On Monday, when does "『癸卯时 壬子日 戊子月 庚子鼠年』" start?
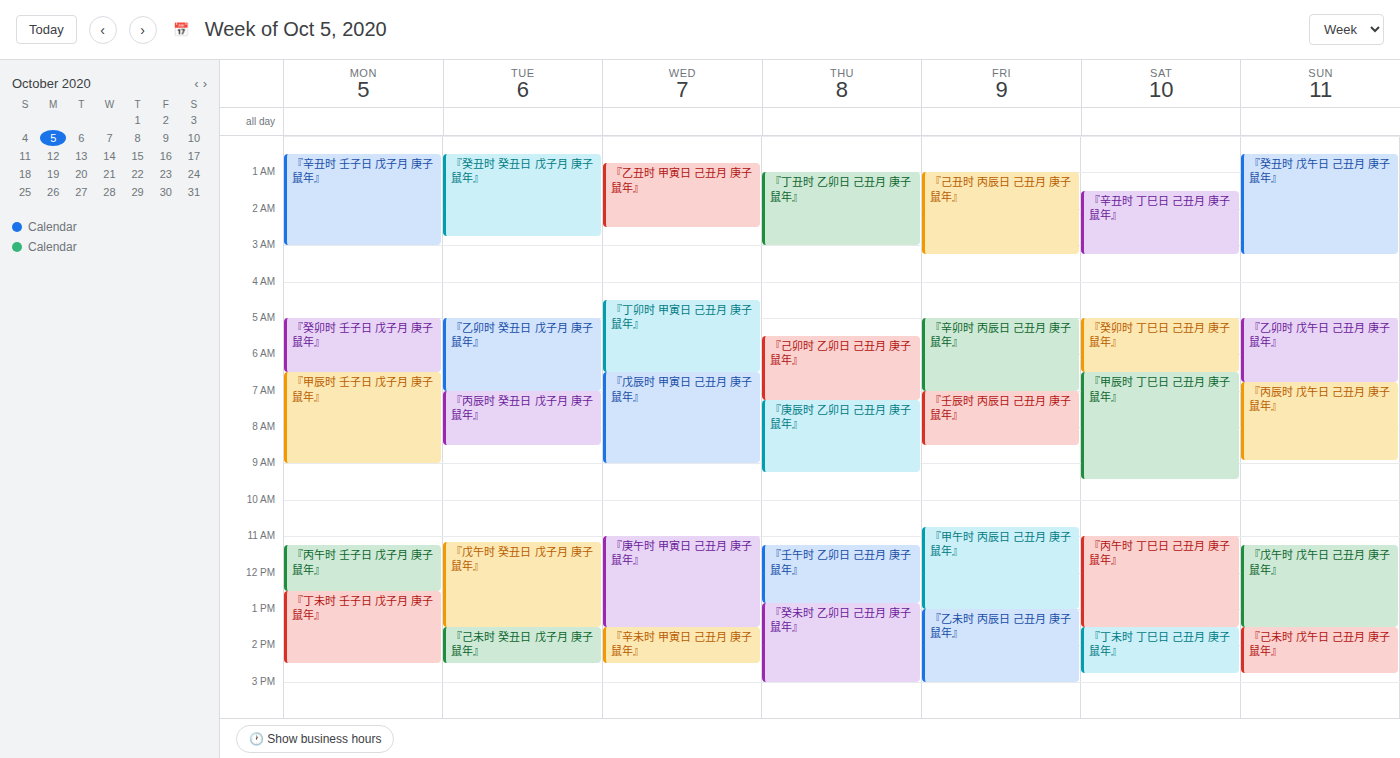
05:00